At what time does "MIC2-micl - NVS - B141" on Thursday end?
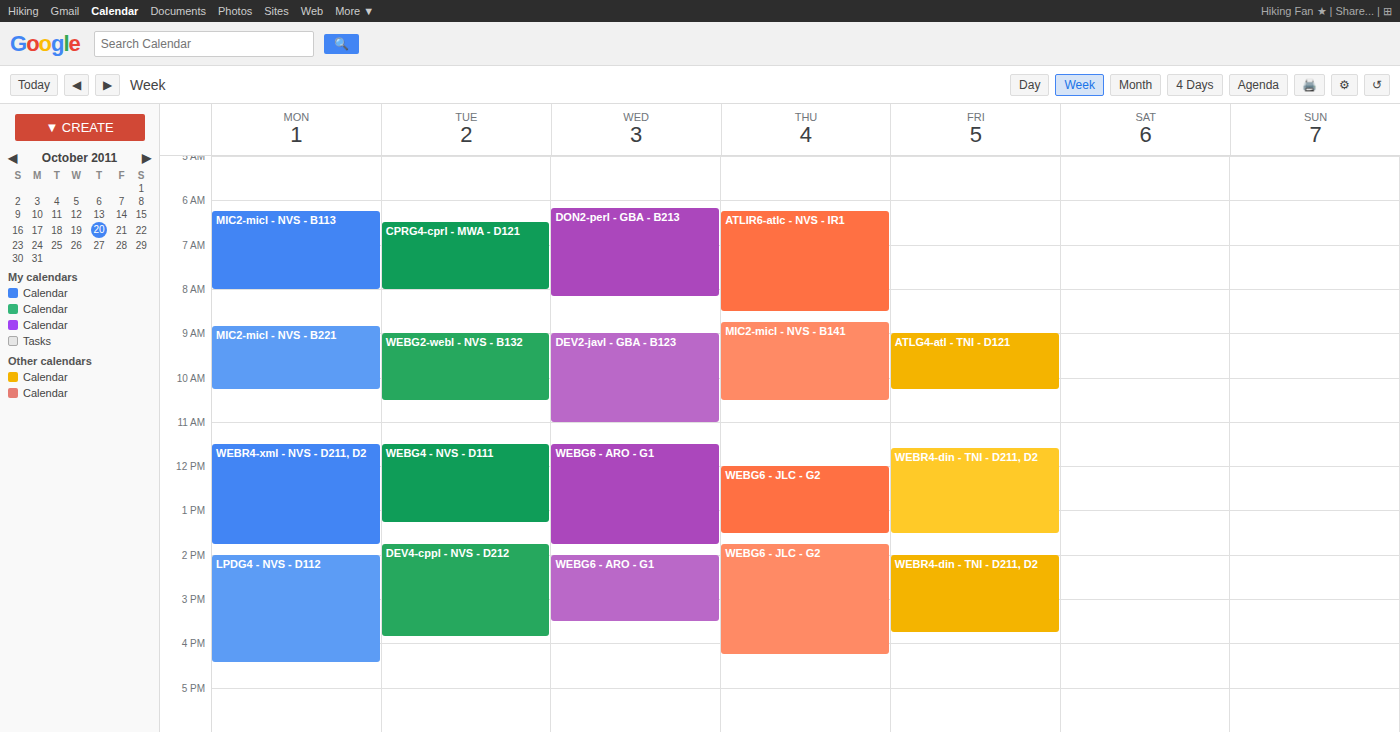
10:30 AM